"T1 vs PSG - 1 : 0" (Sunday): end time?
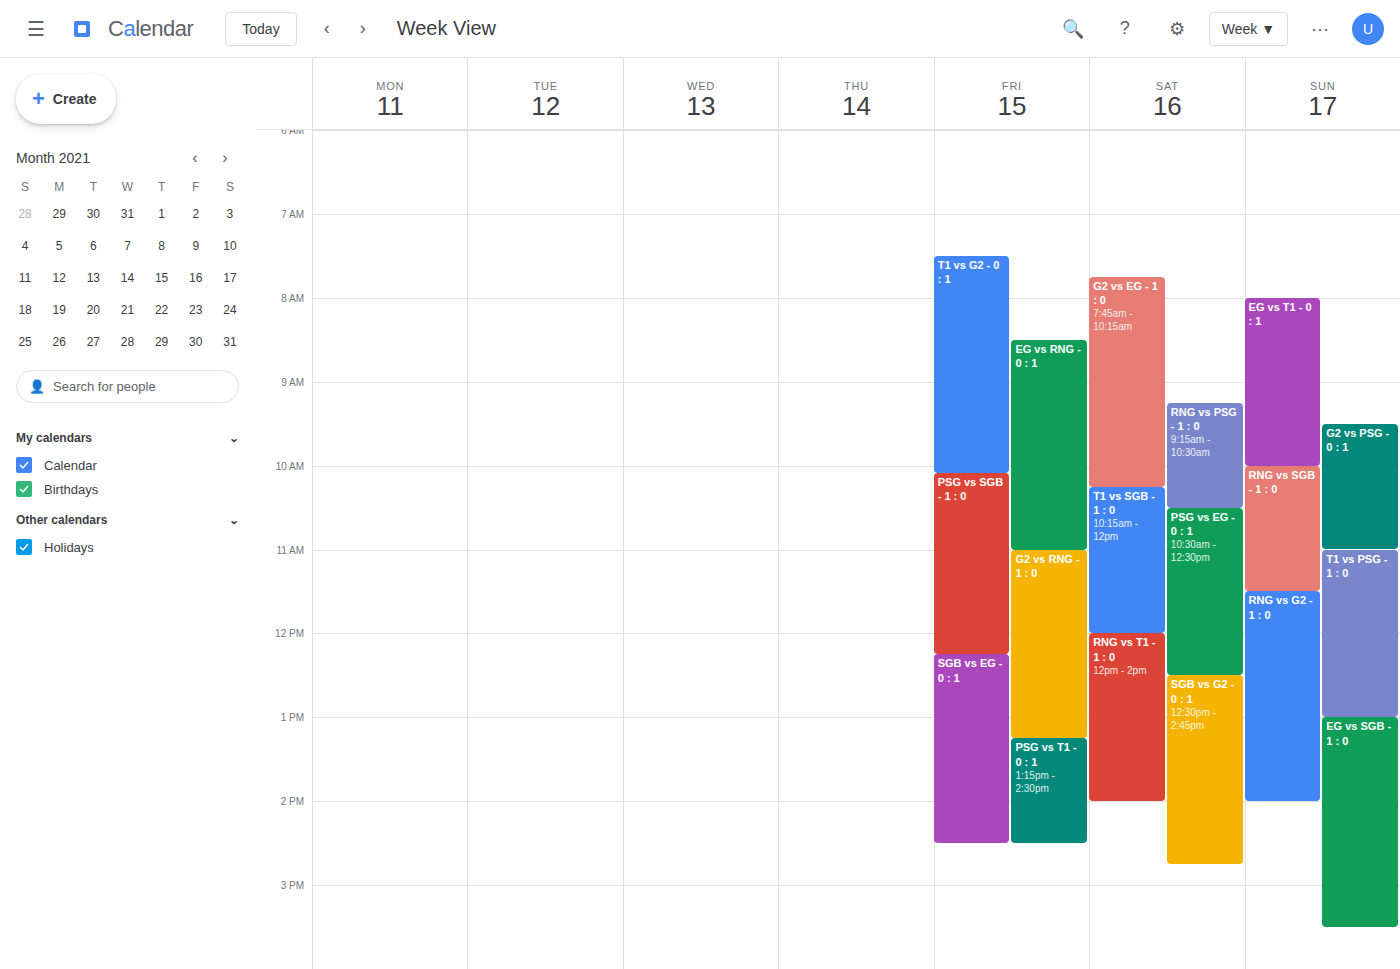
1:00 PM